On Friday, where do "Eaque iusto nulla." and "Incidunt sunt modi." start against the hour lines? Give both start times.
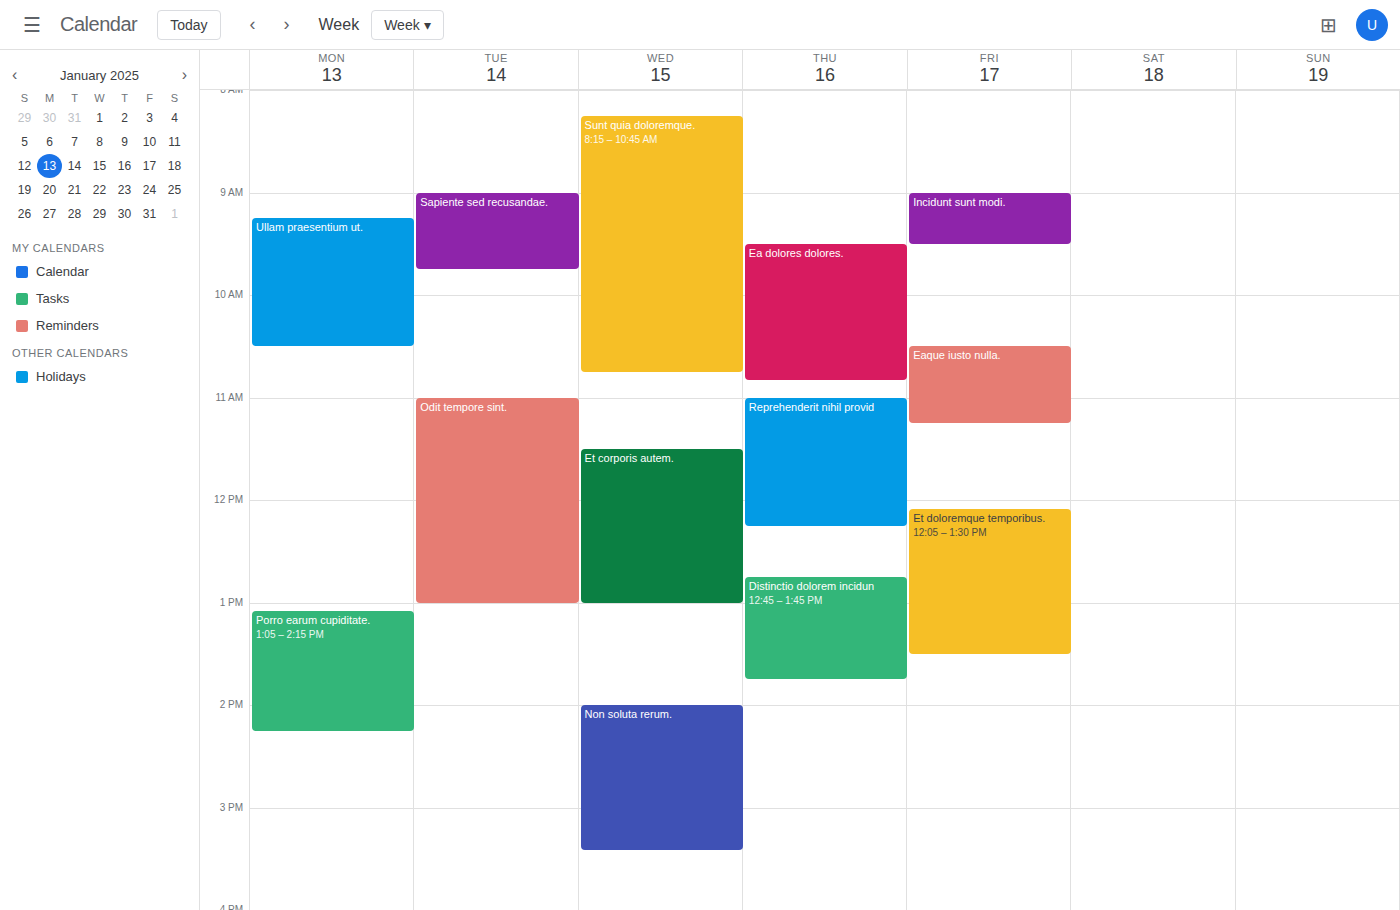
"Eaque iusto nulla.": 10:30 AM, halfway between the 10 AM and 11 AM lines. "Incidunt sunt modi.": 9:00 AM, exactly on the 9 AM line.